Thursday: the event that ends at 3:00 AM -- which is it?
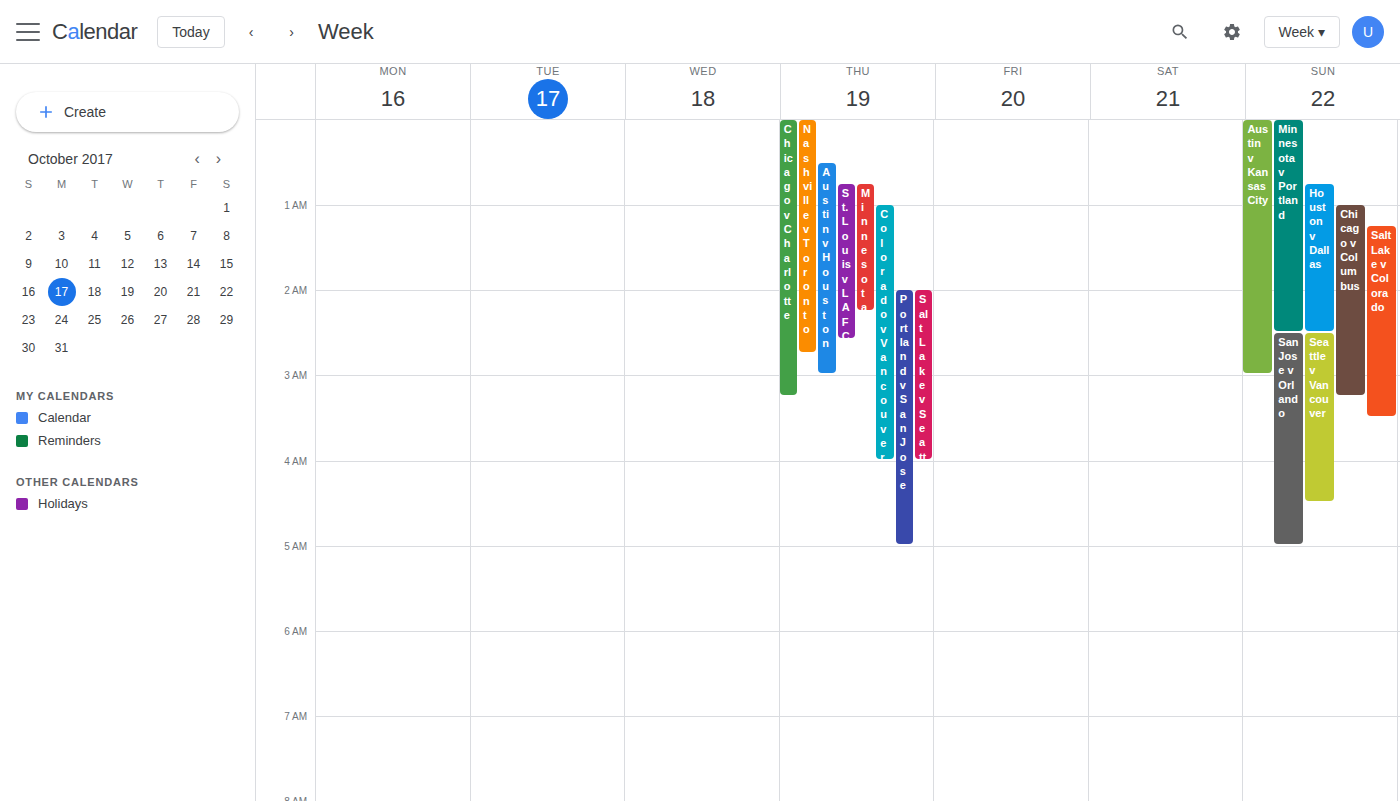
"Austin v Houston"